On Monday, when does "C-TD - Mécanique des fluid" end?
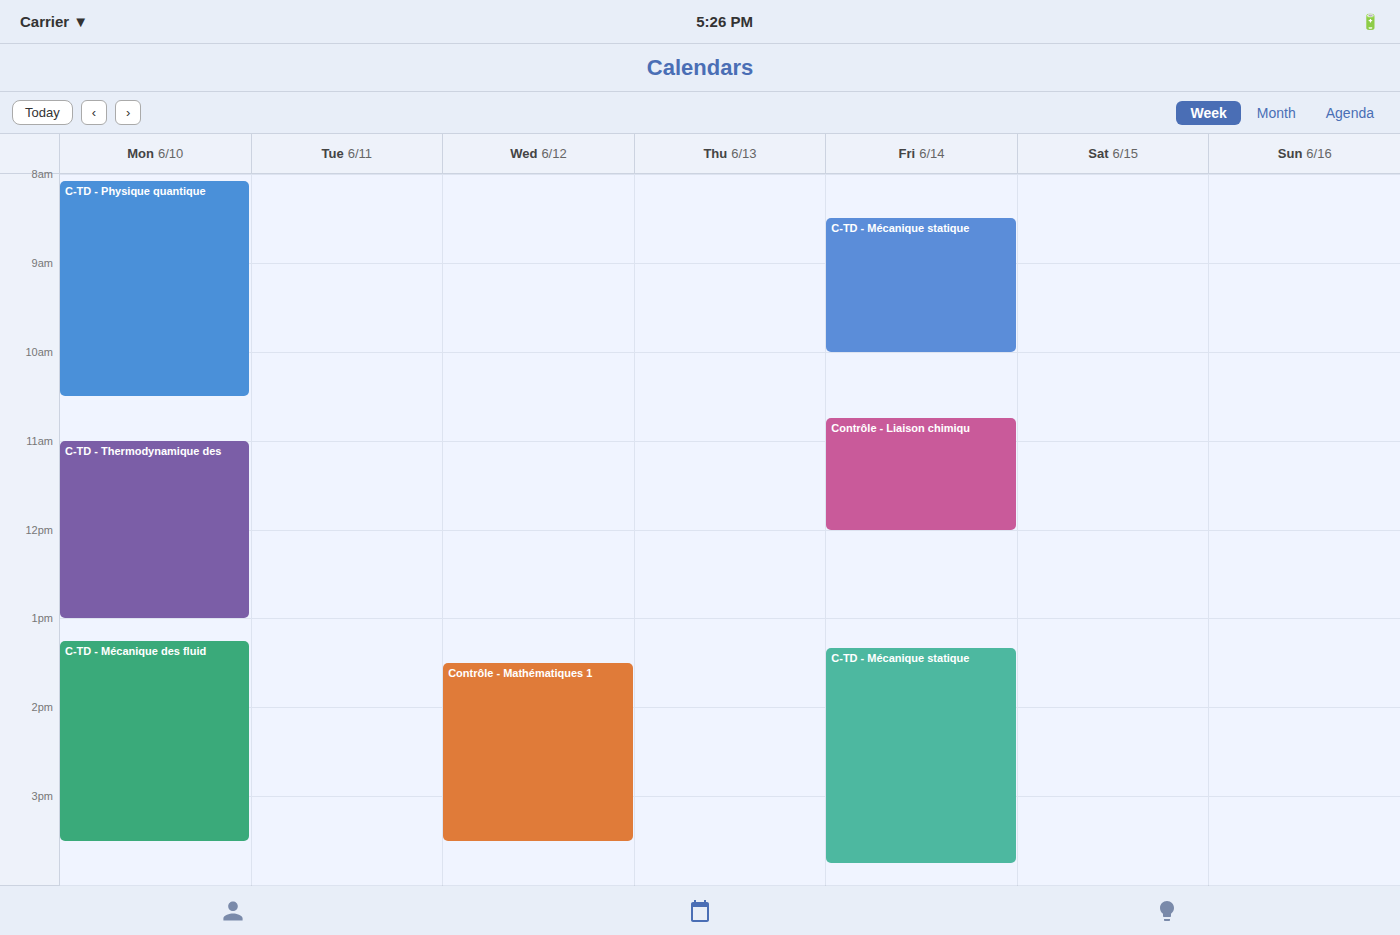
3:30 PM